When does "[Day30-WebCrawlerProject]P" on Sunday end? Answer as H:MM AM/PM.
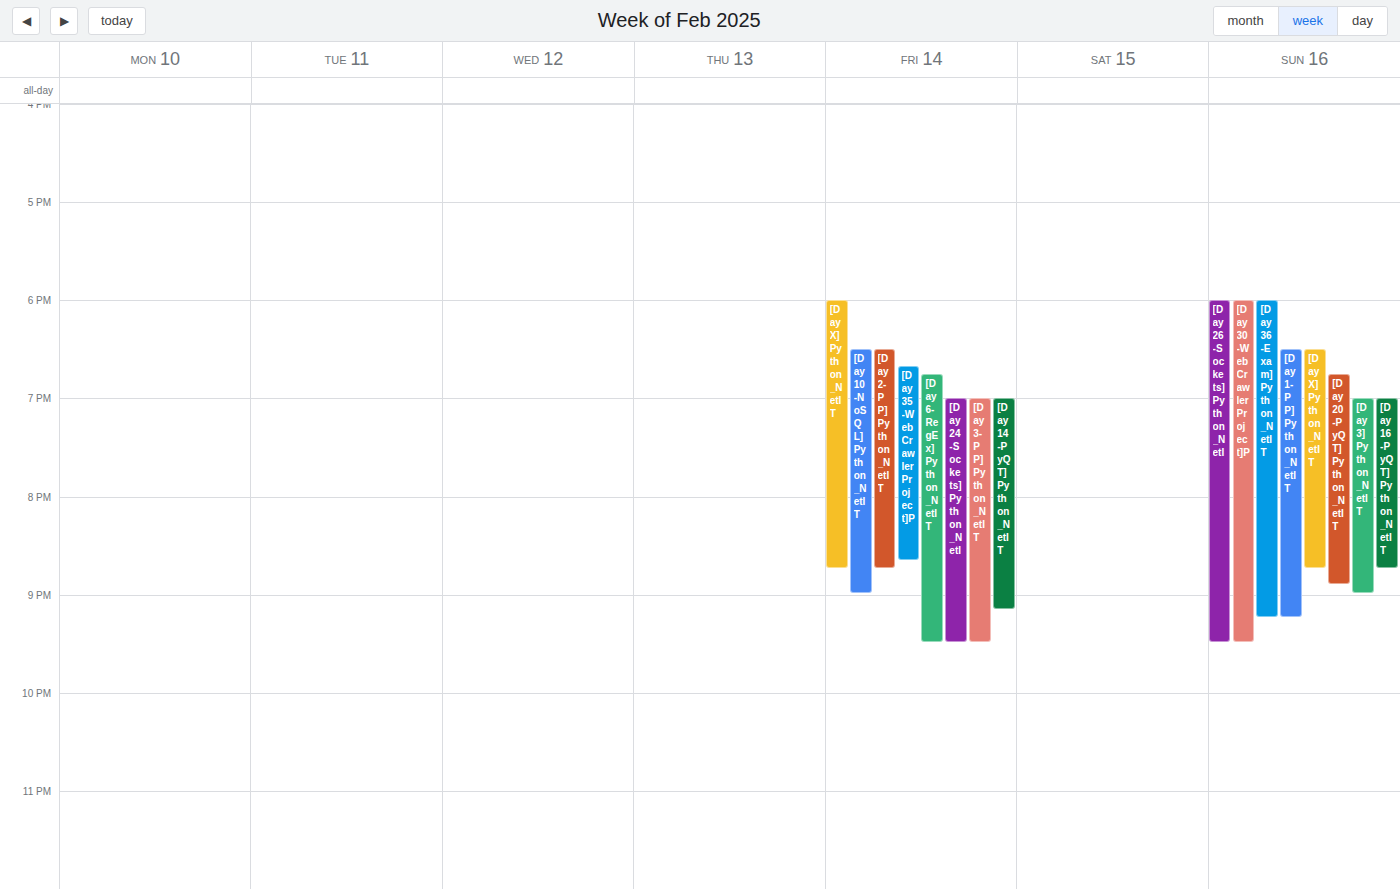
9:30 PM